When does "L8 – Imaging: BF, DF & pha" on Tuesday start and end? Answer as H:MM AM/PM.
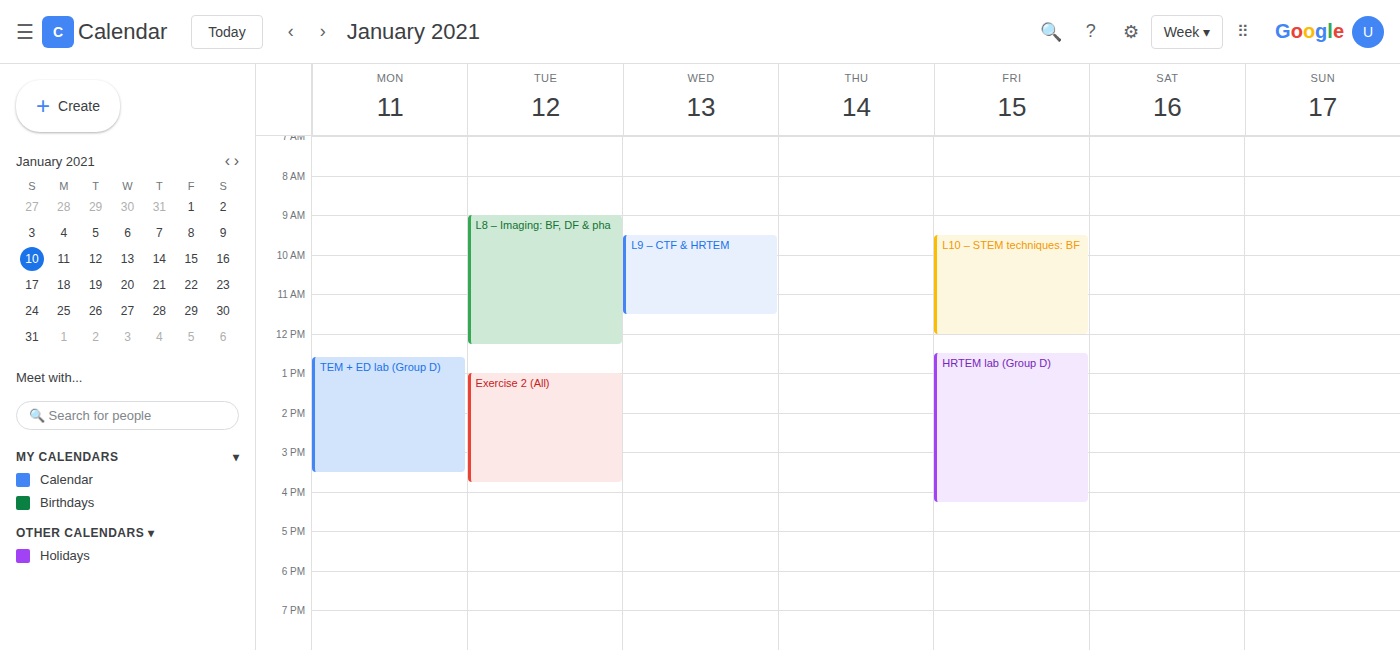
9:00 AM to 12:15 PM